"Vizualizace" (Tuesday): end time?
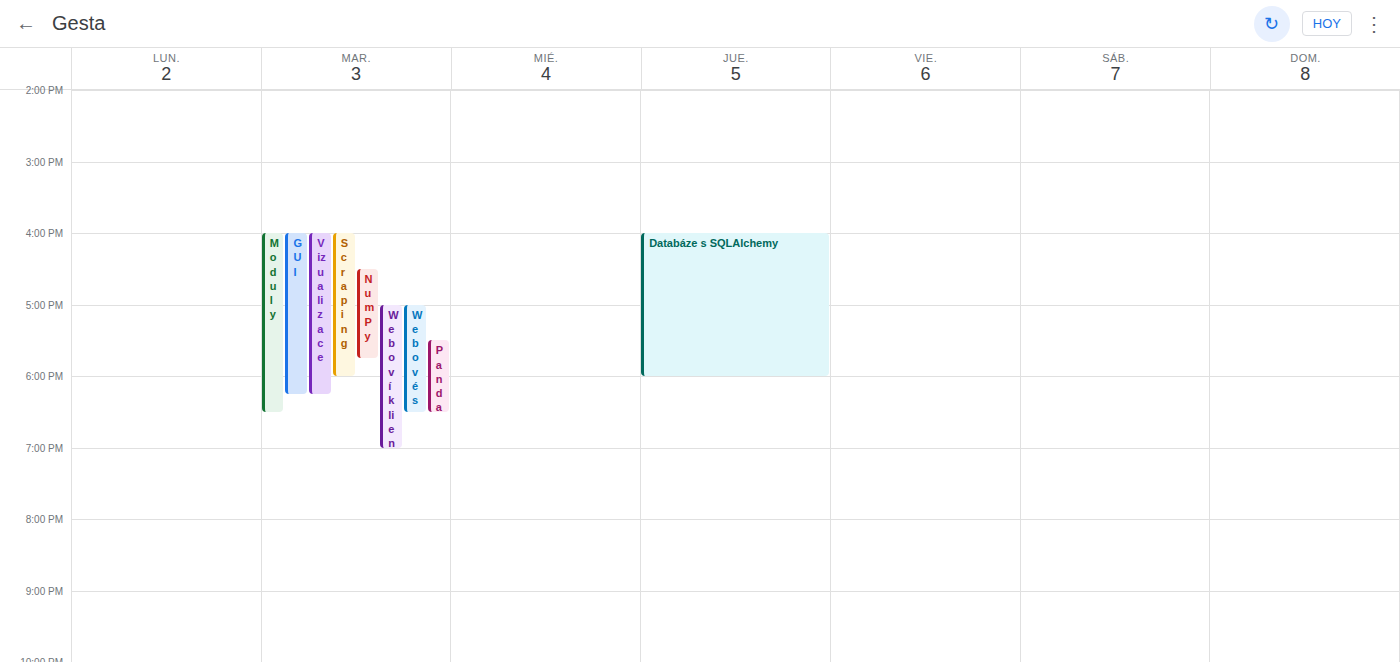
6:15 PM